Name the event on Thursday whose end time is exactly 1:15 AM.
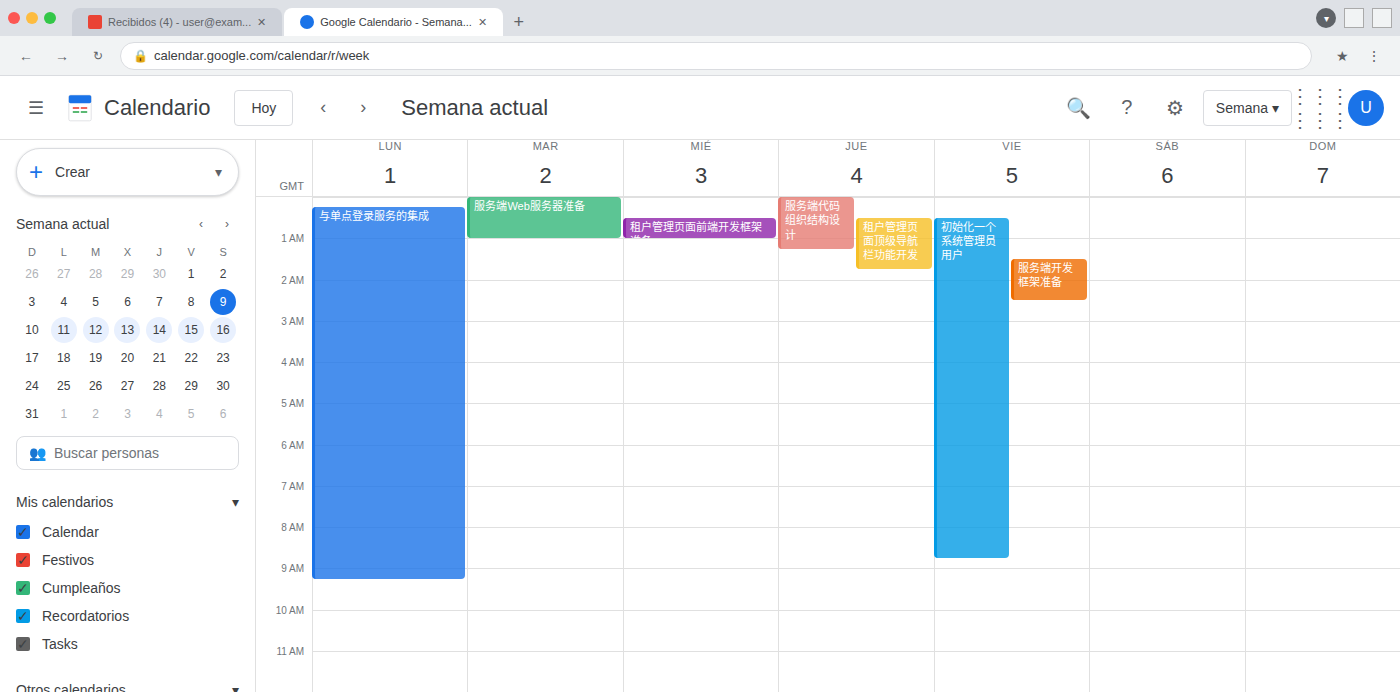
"服务端代码组织结构设计"